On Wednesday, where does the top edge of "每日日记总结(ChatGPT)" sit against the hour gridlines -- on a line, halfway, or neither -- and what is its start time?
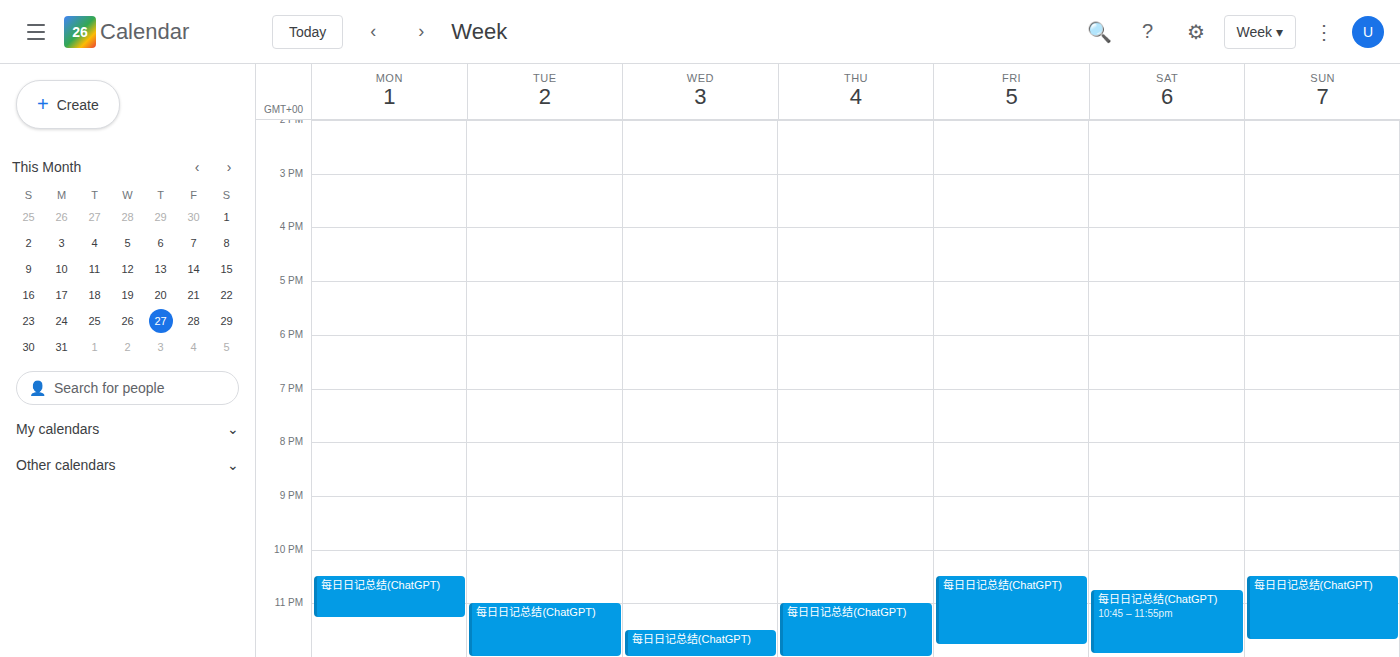
11:30 PM -- halfway between the 11 PM and 12 AM lines.